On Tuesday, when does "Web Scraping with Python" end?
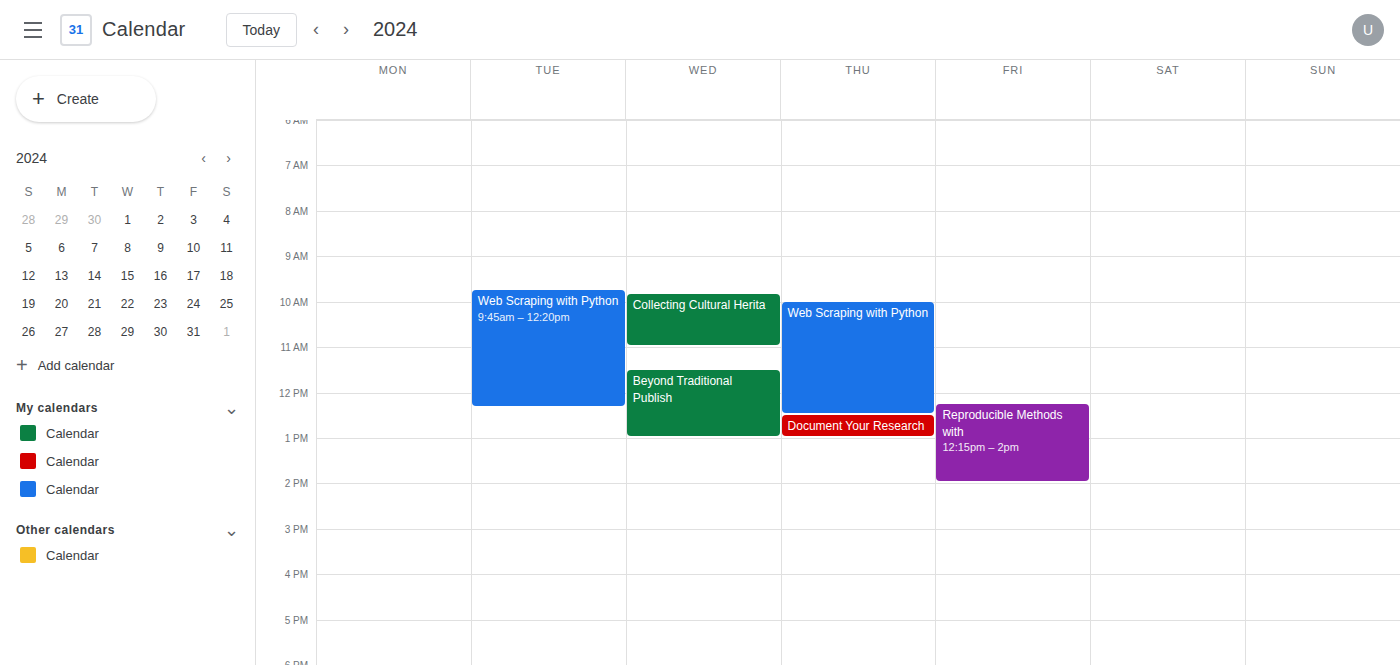
12:20 PM